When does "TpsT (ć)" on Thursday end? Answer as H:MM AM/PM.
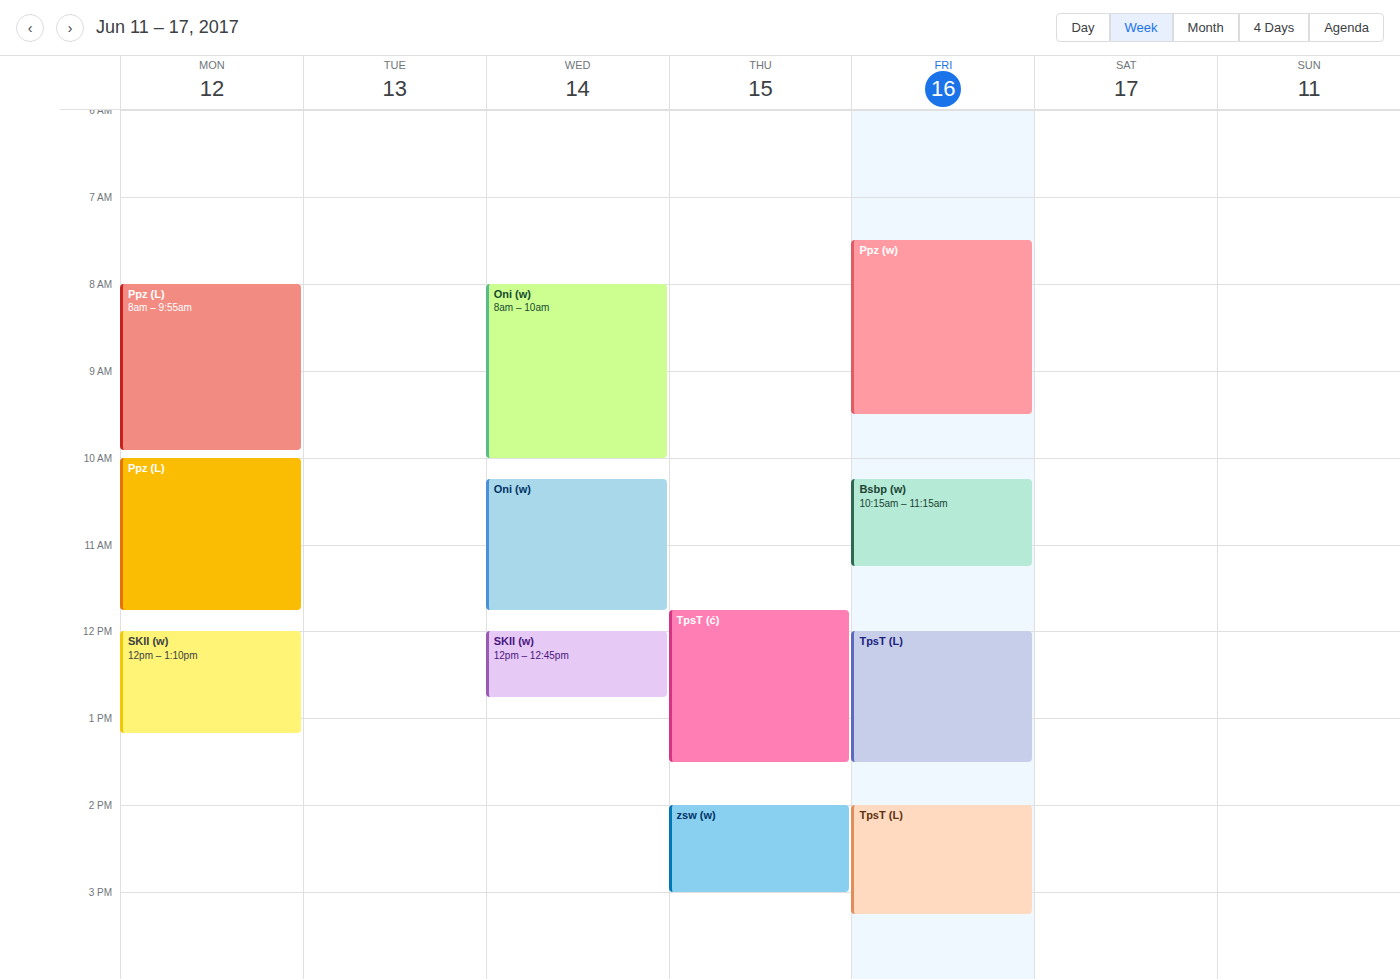
1:30 PM